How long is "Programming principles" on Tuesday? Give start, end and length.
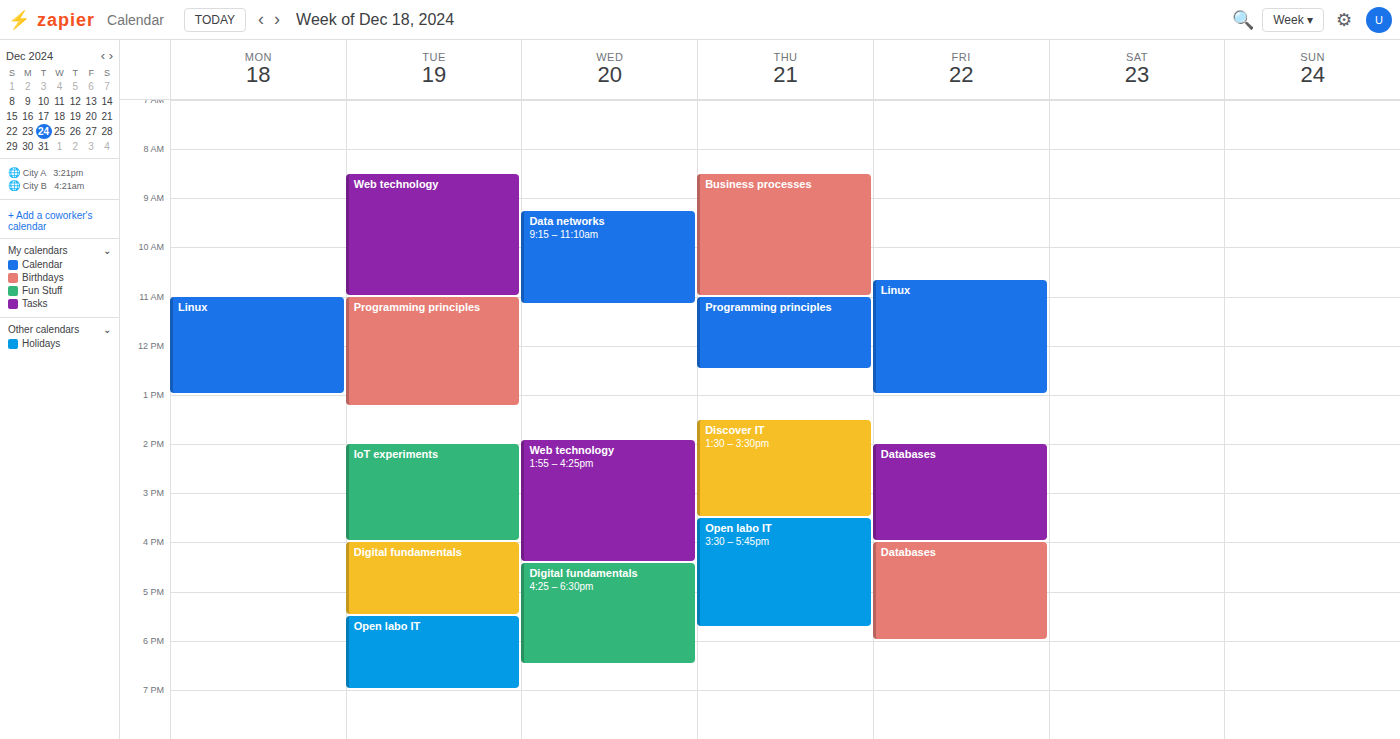
11:00 AM to 1:15 PM, 2 hours 15 minutes